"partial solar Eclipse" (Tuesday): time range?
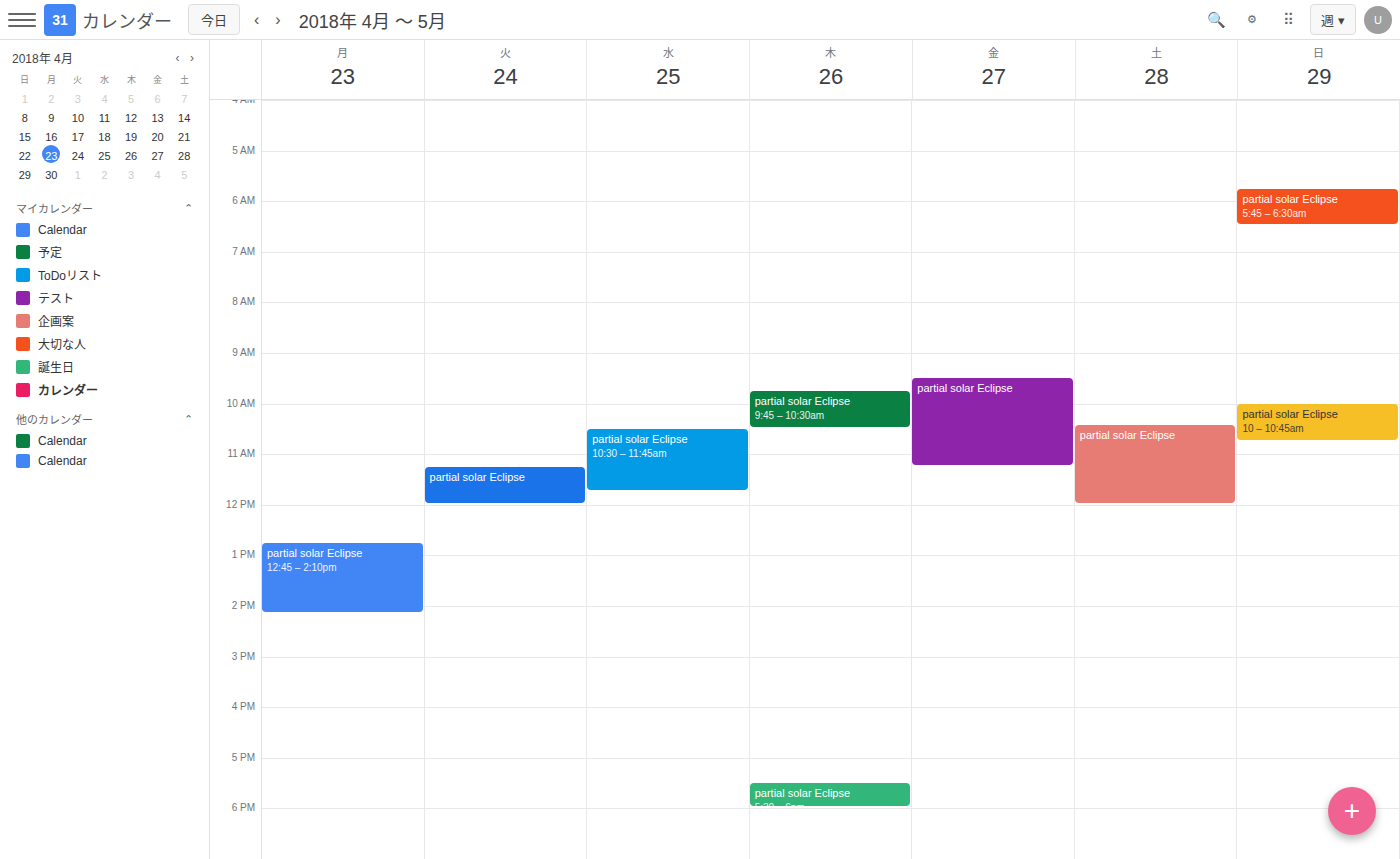
11:15 AM to 12:00 PM